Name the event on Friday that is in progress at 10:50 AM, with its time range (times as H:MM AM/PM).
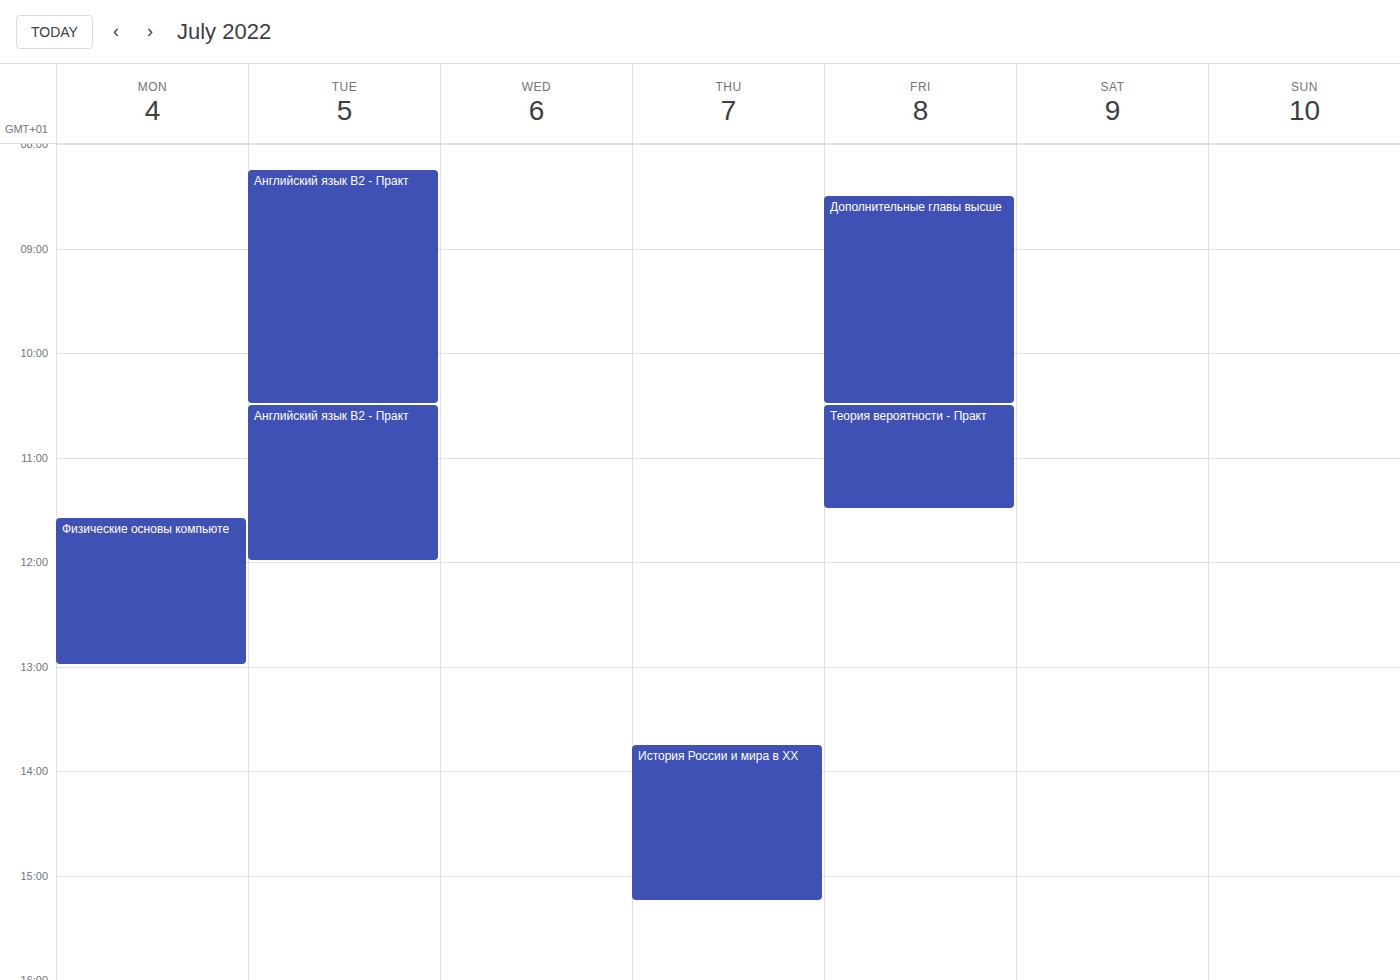
"Теория вероятности - Практ", 10:30 AM to 11:30 AM